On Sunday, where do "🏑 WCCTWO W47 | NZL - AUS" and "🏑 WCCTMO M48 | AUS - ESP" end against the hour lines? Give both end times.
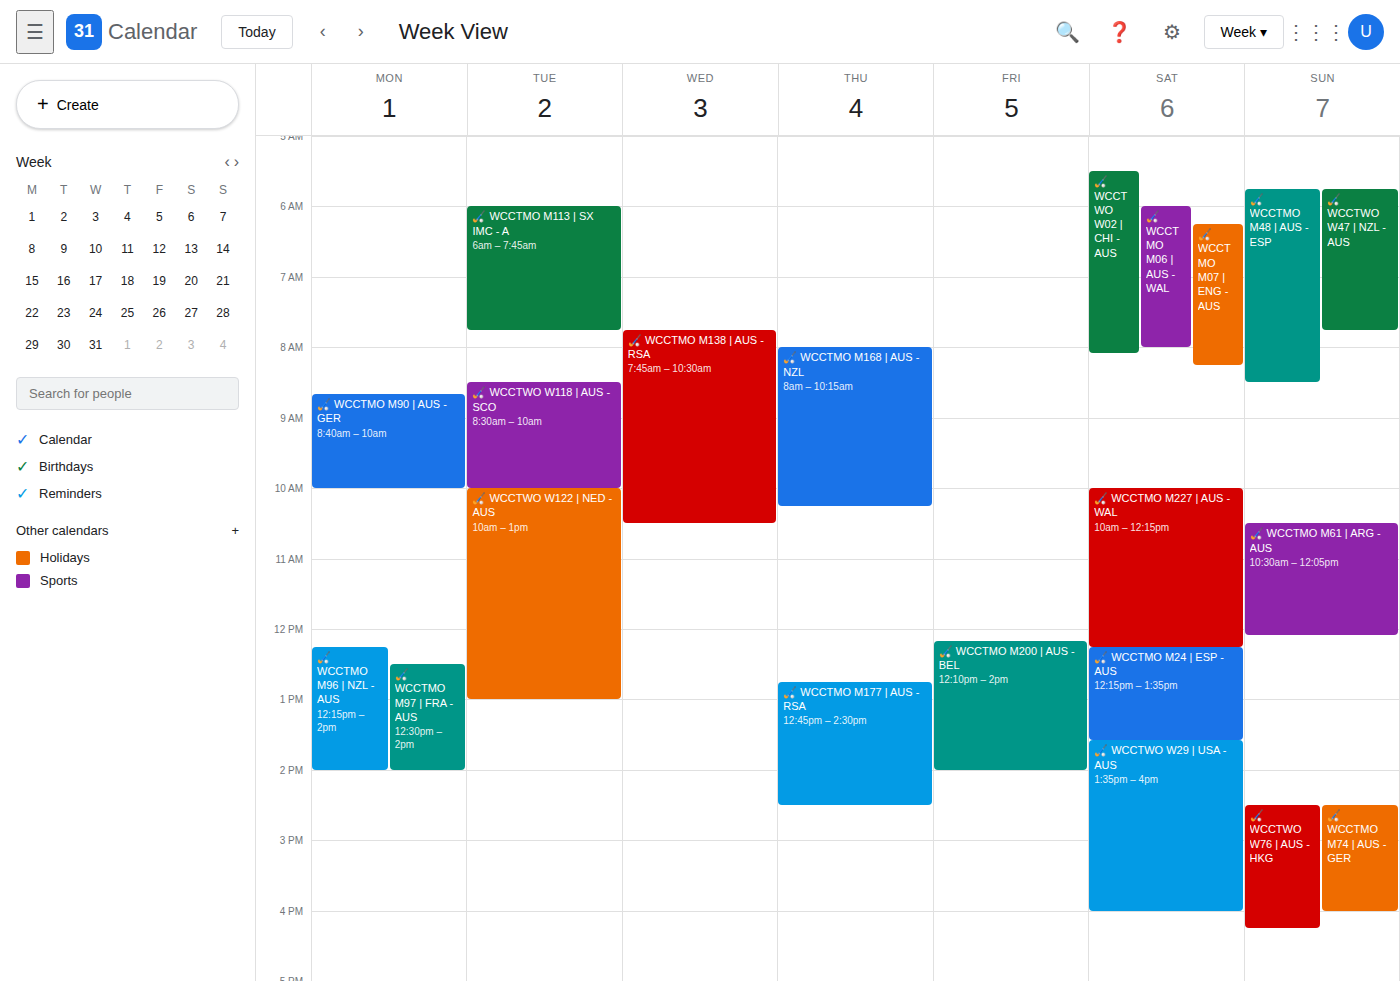
"🏑 WCCTWO W47 | NZL - AUS": 7:45 AM, neither: three quarters of the way from the 7 AM line to the 8 AM line. "🏑 WCCTMO M48 | AUS - ESP": 8:30 AM, halfway between the 8 AM and 9 AM lines.